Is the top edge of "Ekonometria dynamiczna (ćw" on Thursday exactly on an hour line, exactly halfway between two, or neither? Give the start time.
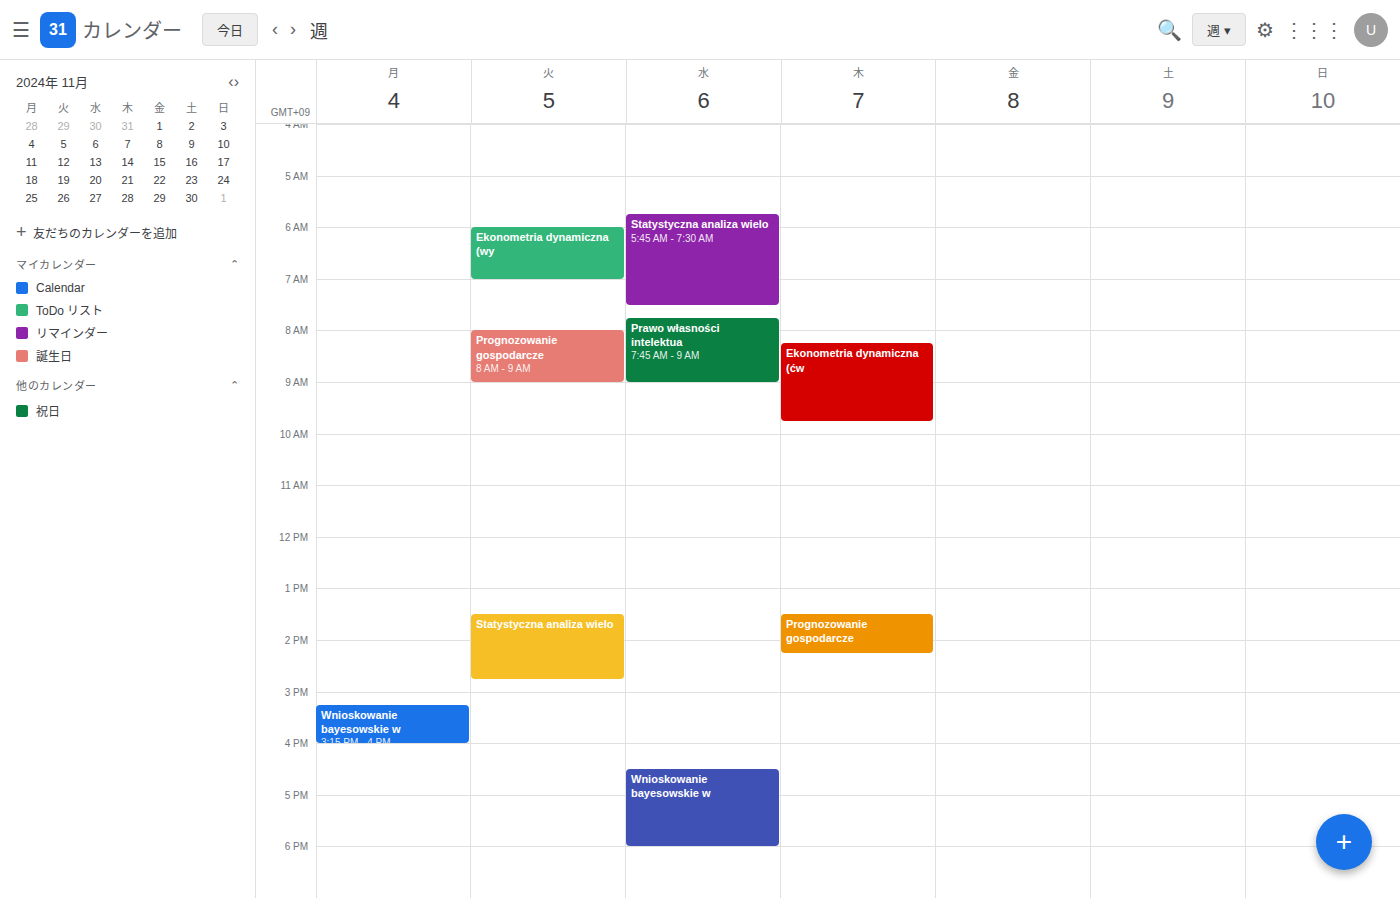
8:15 AM -- neither: a quarter of the way from the 8 AM line to the 9 AM line.